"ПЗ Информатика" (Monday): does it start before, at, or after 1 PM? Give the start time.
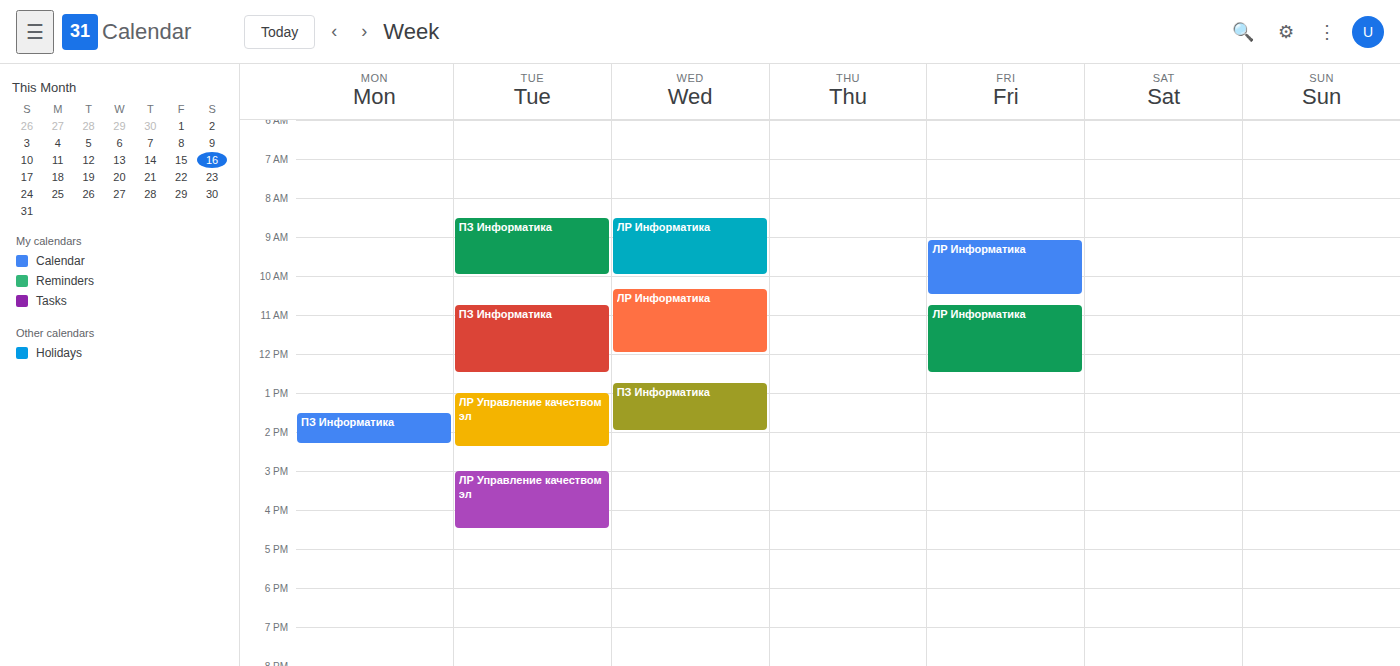
1:30 PM -- after 1 PM, 30 minutes below the 1 PM line.